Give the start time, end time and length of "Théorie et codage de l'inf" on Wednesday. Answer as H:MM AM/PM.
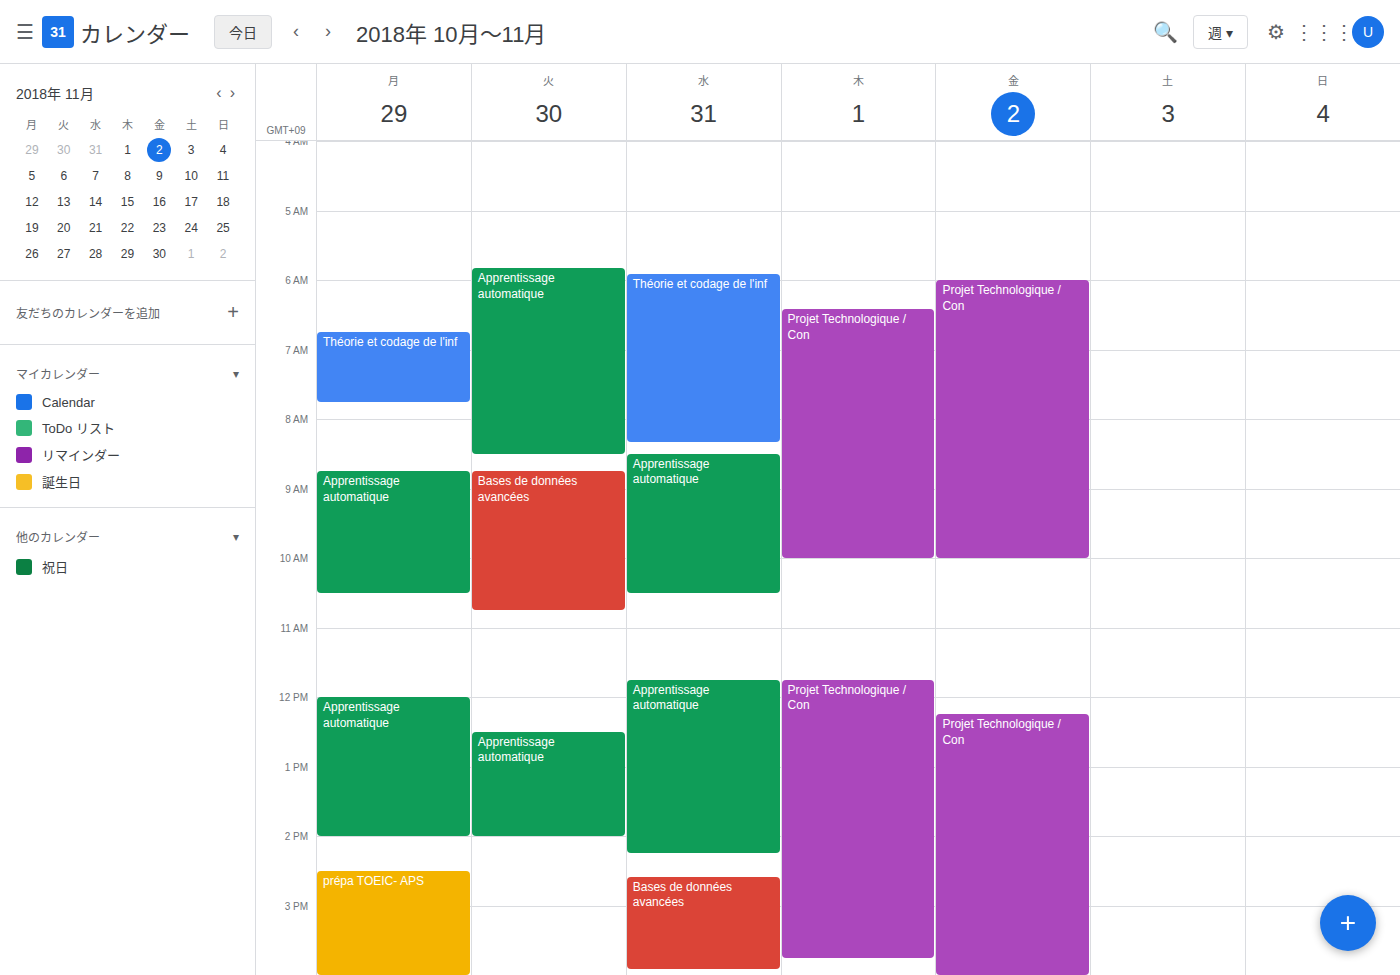
5:55 AM to 8:20 AM, 2 hours 25 minutes